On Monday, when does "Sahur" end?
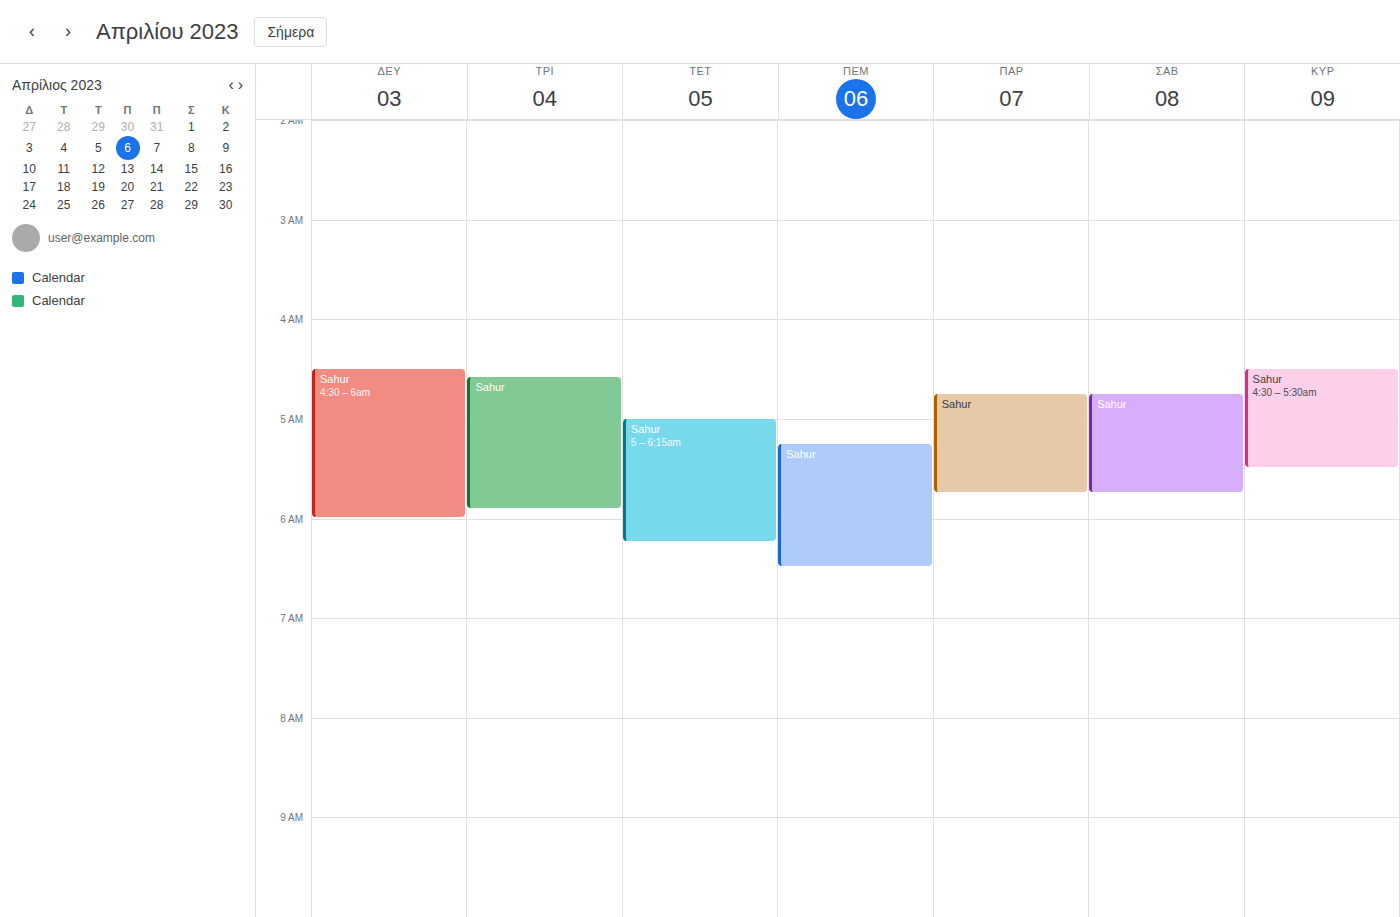
6:00 AM